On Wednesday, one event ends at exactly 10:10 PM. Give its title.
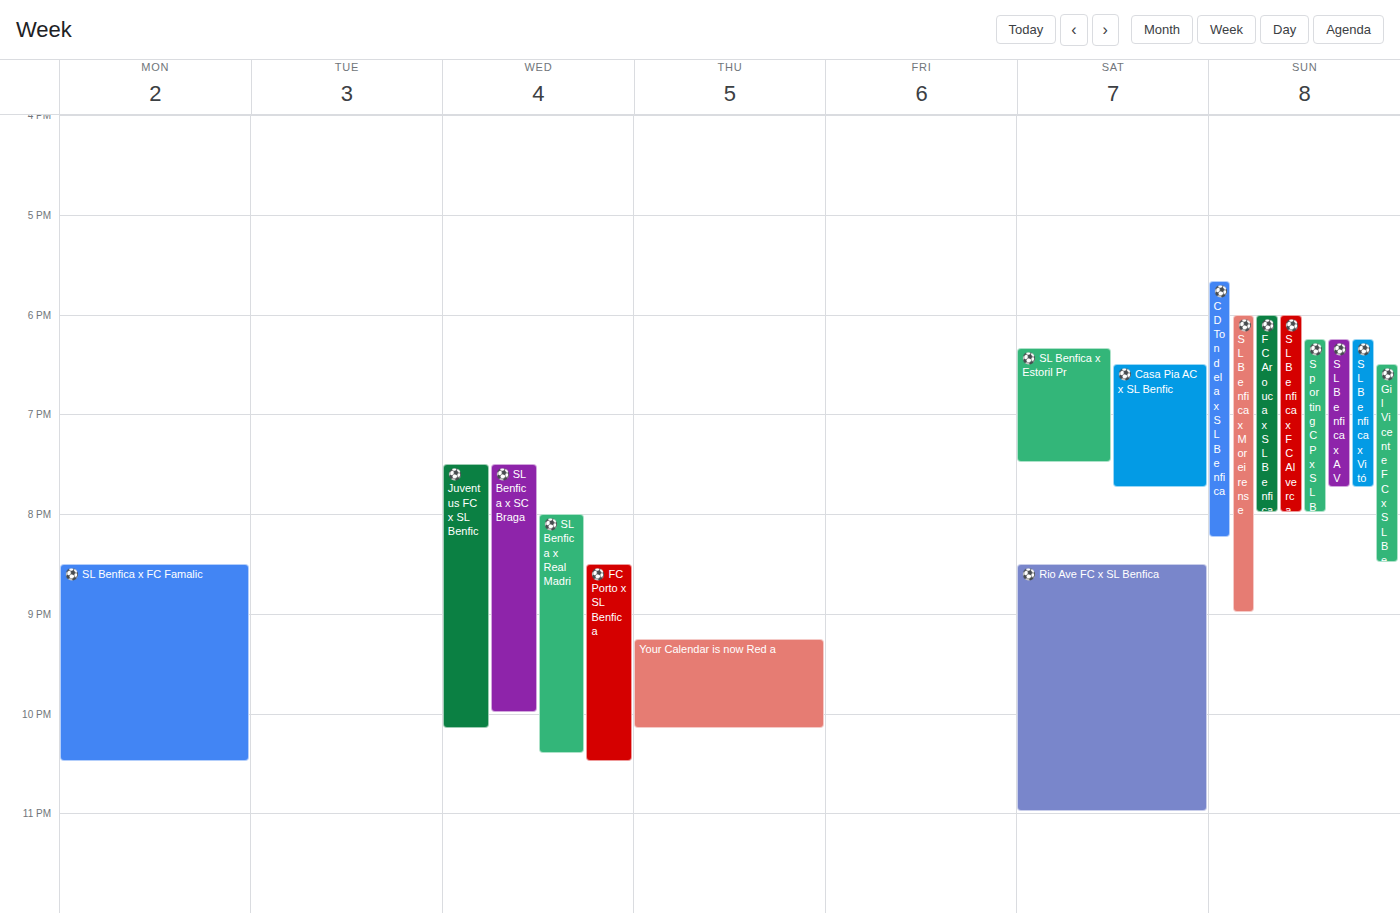
"⚽️ Juventus FC x SL Benfic"